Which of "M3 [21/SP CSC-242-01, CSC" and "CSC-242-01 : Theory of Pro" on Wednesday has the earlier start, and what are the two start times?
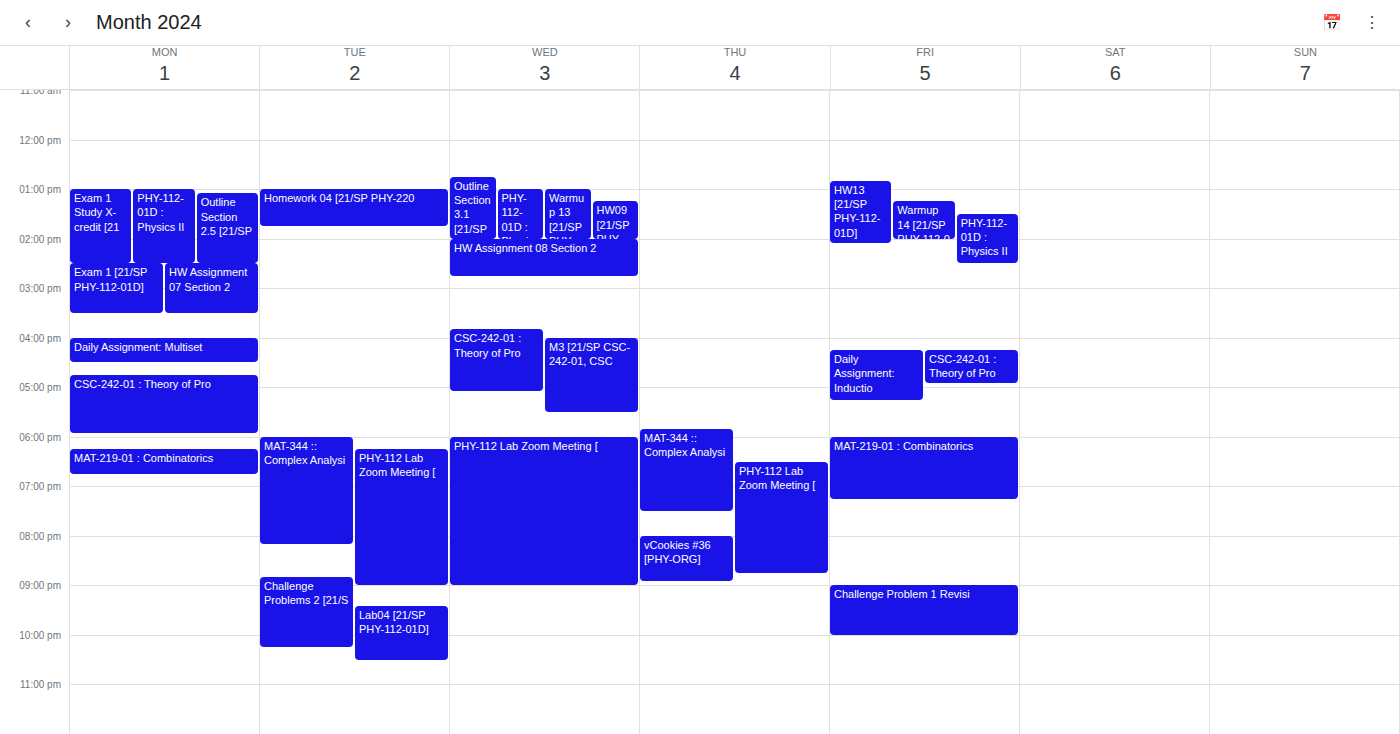
"CSC-242-01 : Theory of Pro" 3:50 PM; "M3 [21/SP CSC-242-01, CSC" 4:00 PM.